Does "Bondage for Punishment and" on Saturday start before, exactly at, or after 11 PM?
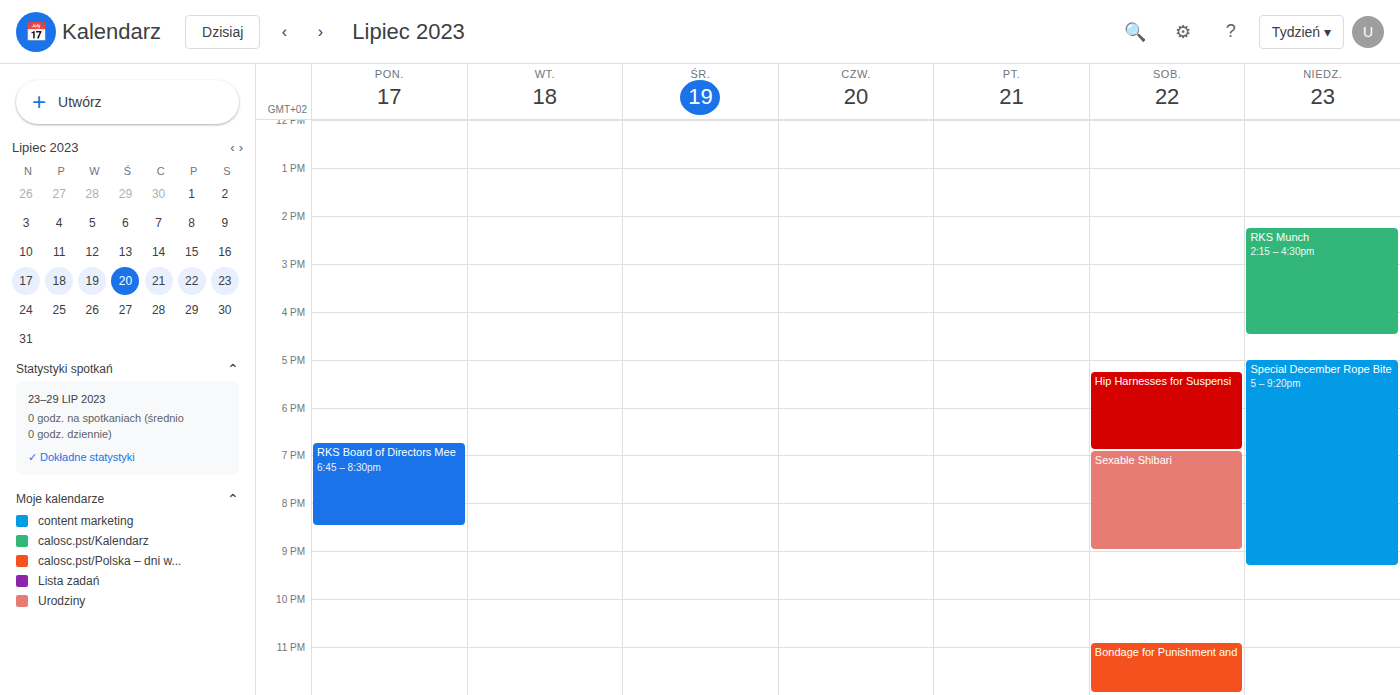
10:55 PM -- before 11 PM, 5 minutes above the 11 PM line.